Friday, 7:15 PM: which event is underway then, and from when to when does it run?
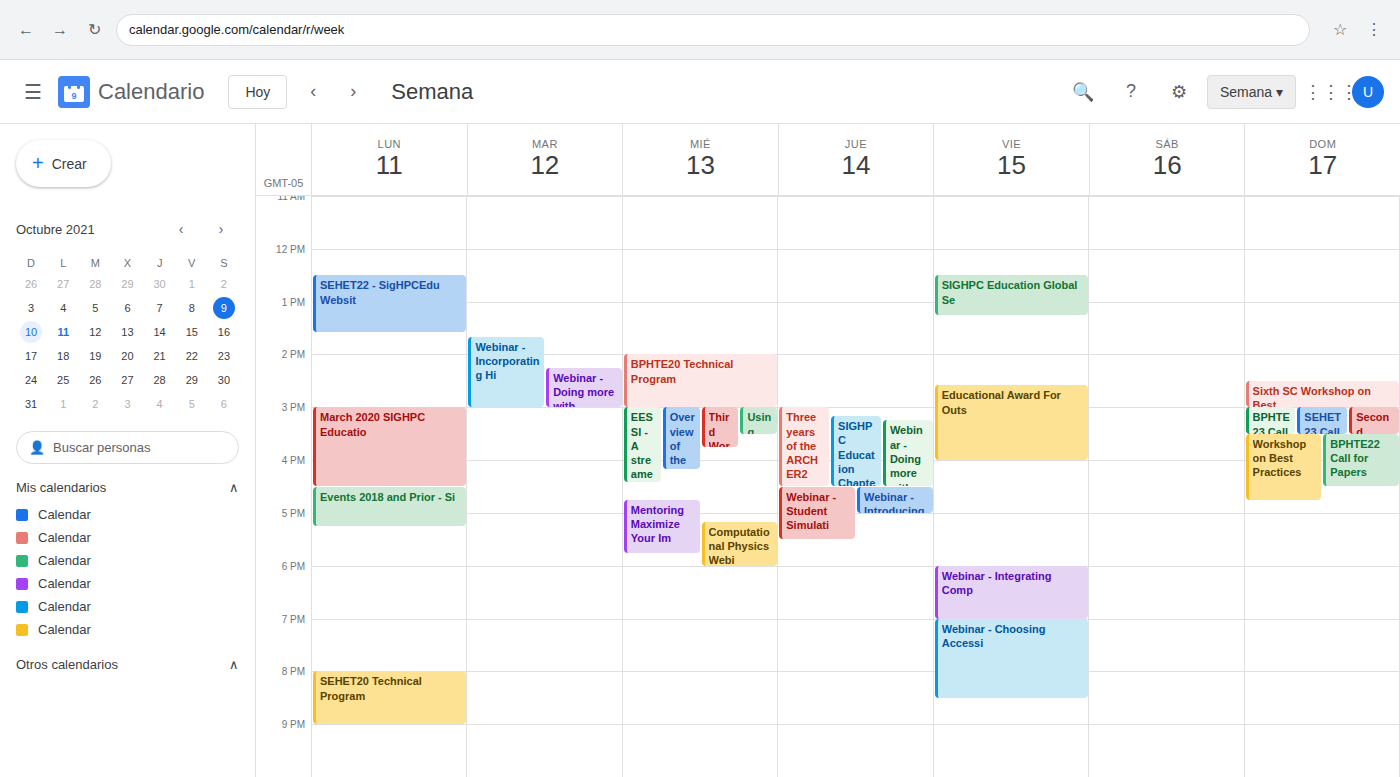
"Webinar - Choosing Accessi", 7:00 PM to 8:30 PM